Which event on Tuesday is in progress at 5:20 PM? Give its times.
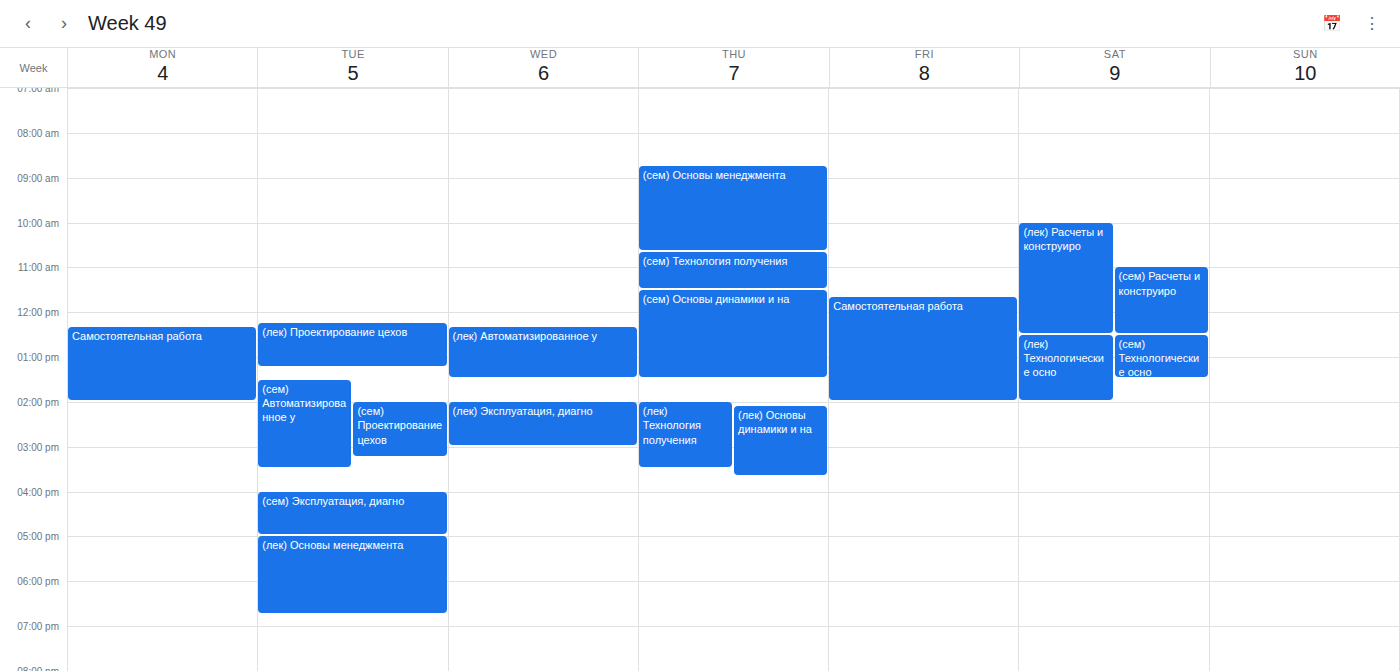
"(лек) Основы менеджмента", 5:00 PM to 6:45 PM